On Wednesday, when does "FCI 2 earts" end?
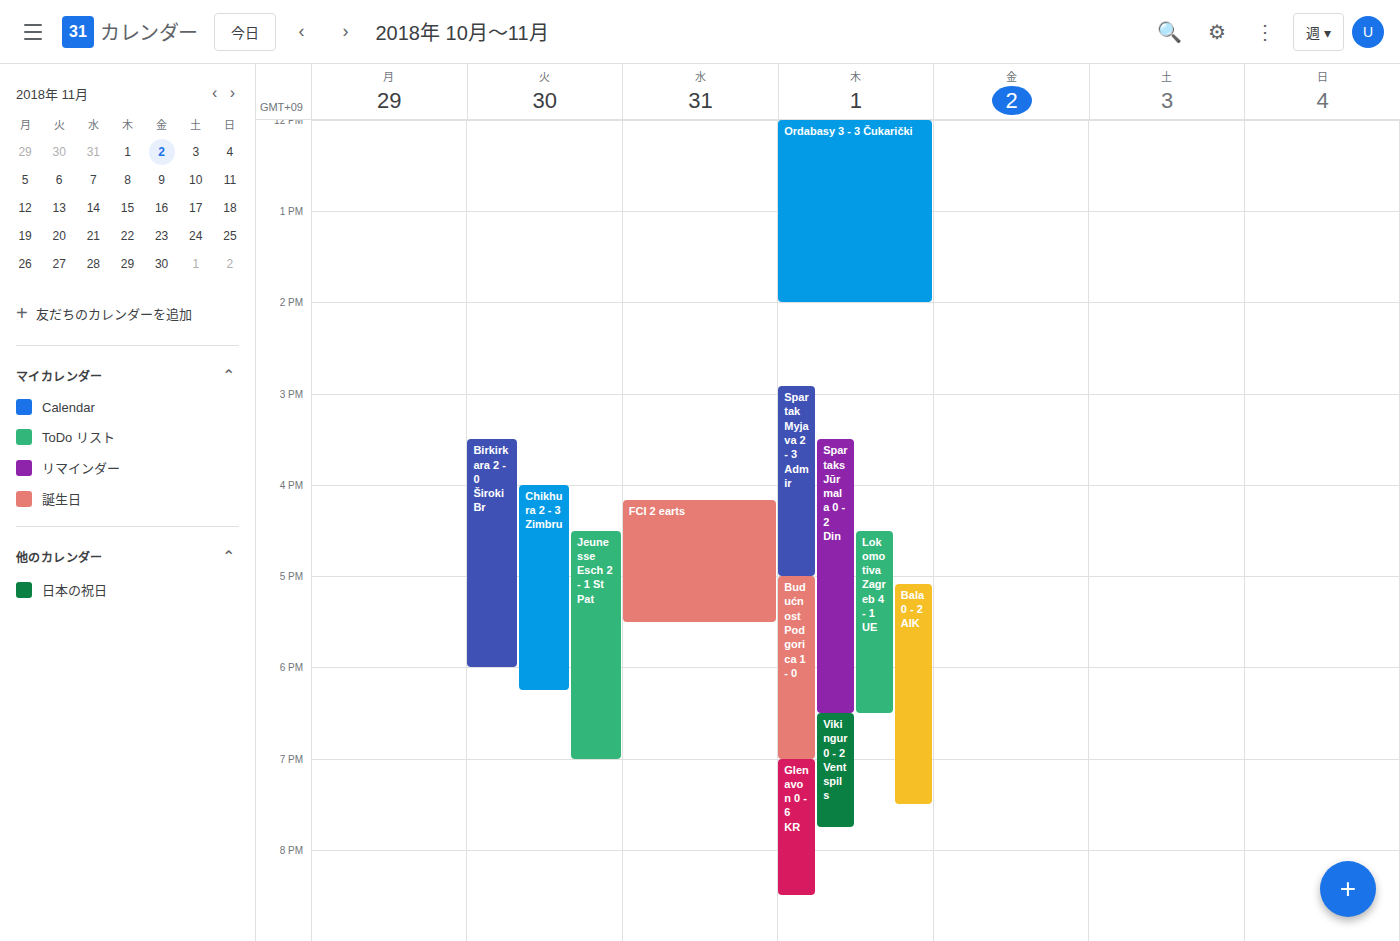
5:30 PM